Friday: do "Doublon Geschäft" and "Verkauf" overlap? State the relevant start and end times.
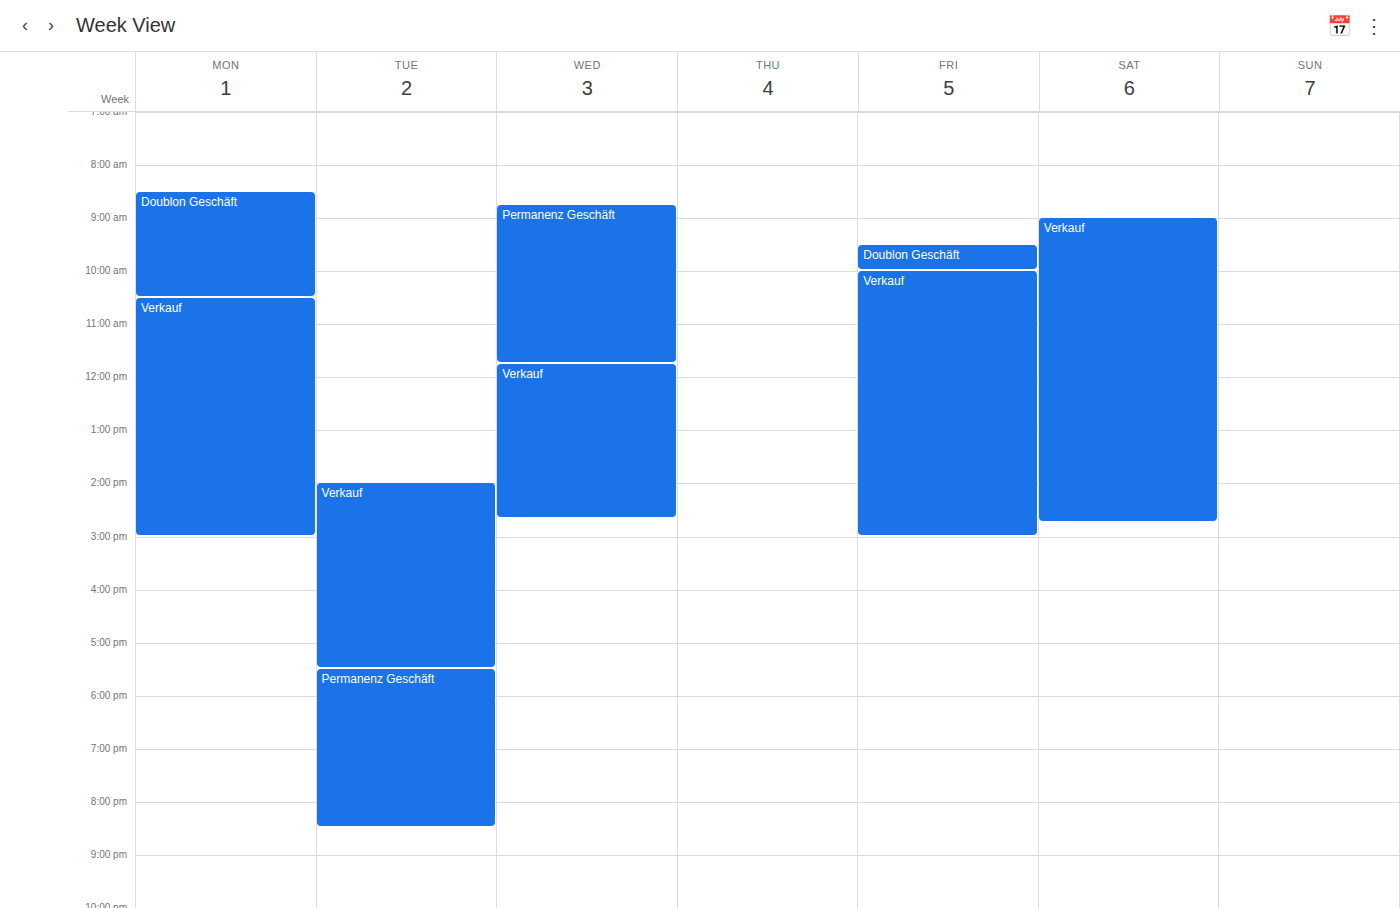
"Doublon Geschäft" ends at 10:00 AM, exactly when "Verkauf" starts -- they touch but do not overlap.